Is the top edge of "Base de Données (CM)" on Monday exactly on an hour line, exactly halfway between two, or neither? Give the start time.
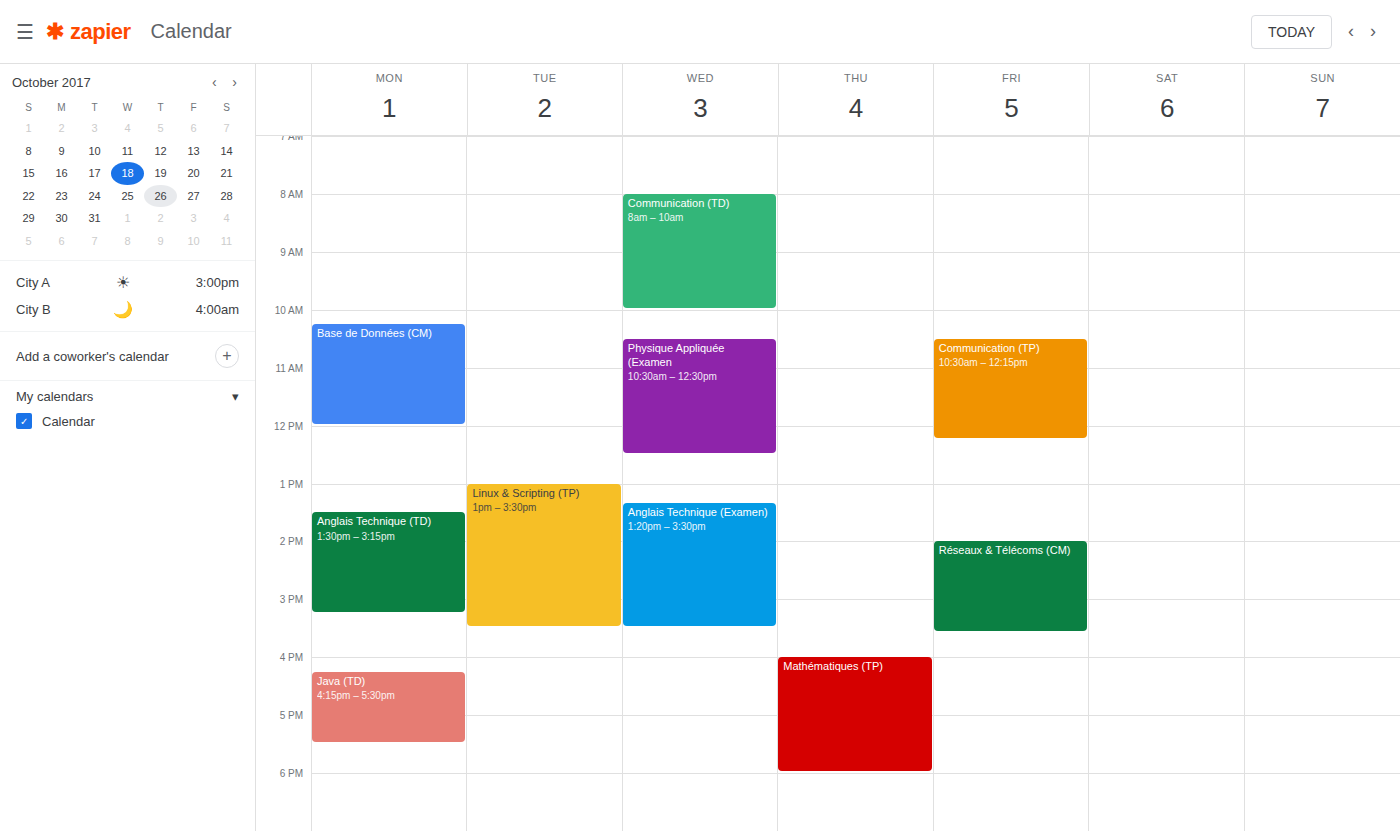
10:15 AM -- neither: a quarter of the way from the 10 AM line to the 11 AM line.